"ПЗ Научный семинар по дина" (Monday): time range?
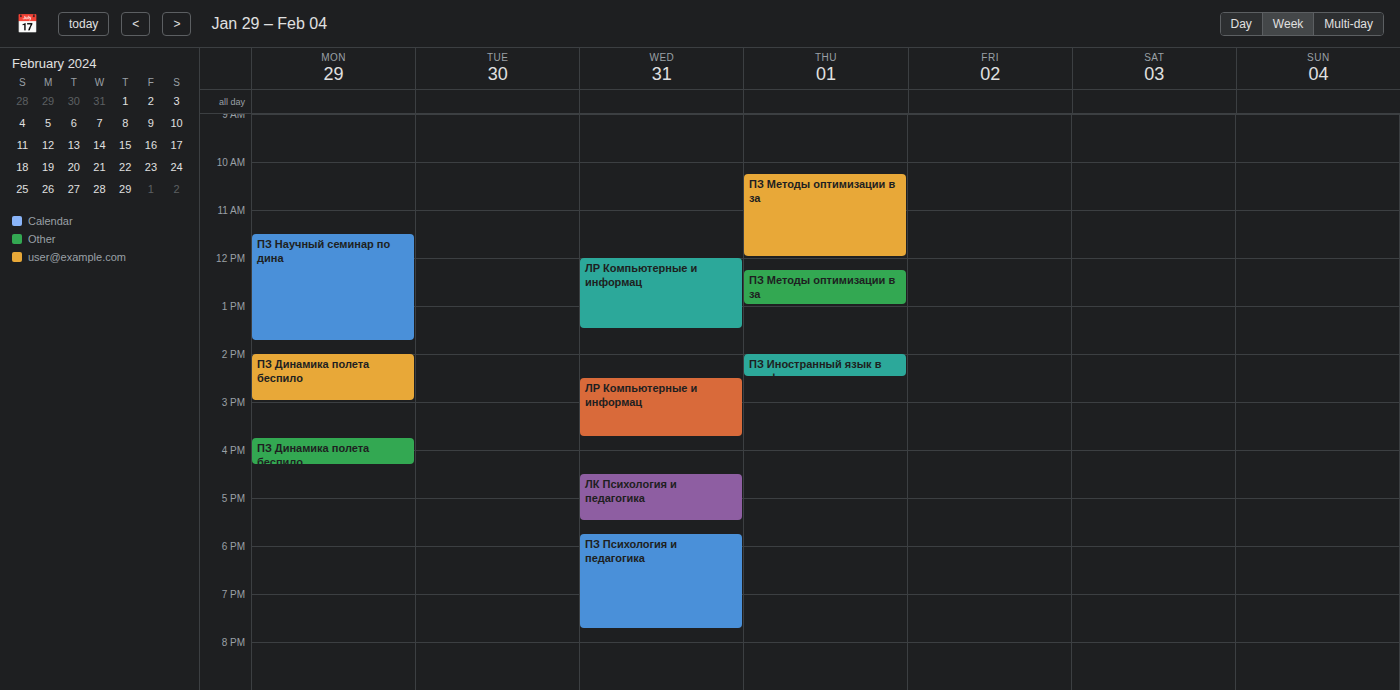
11:30 AM to 1:45 PM